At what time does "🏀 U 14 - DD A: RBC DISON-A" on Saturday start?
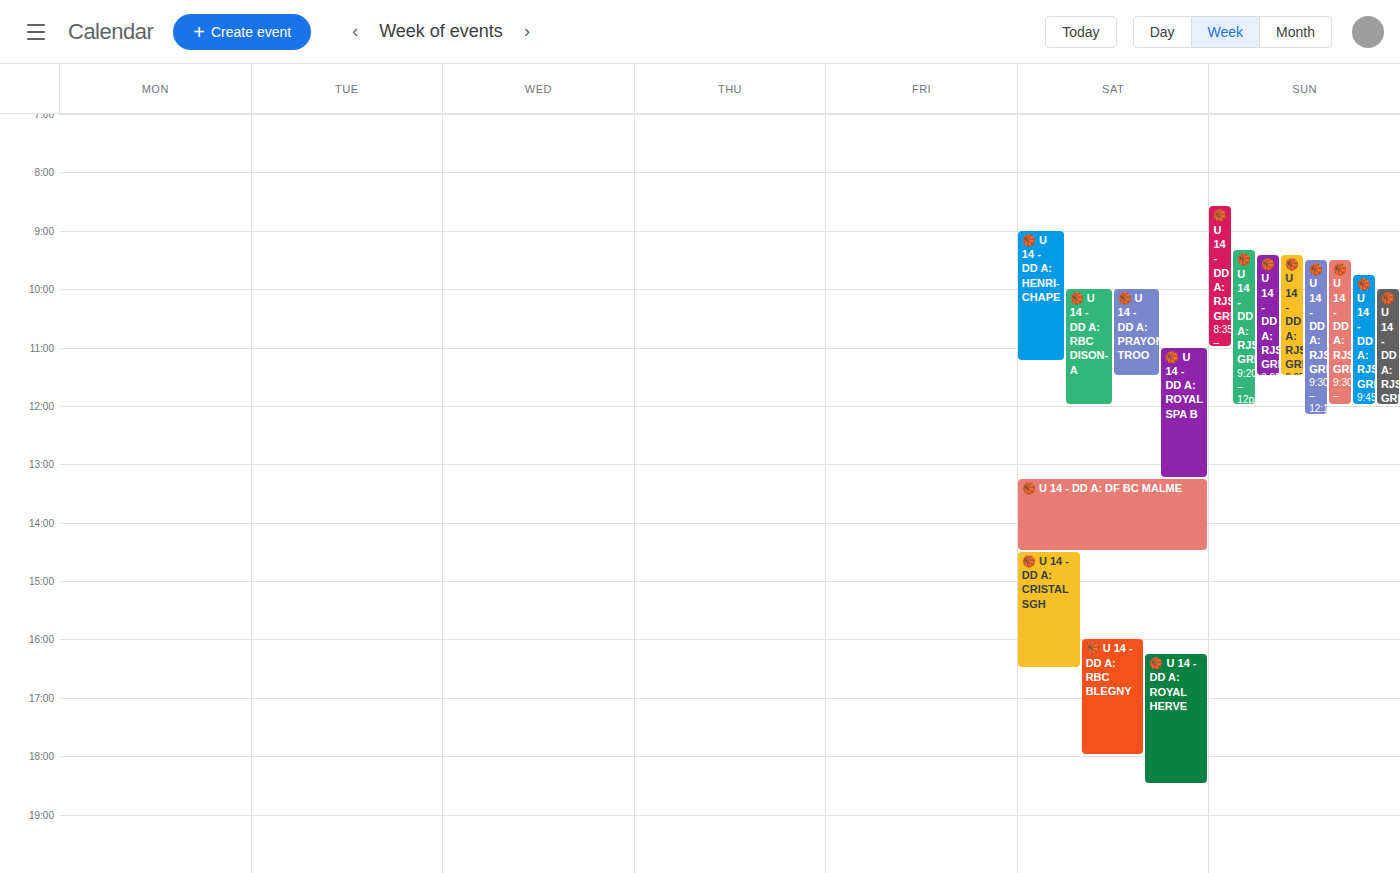
10:00 AM